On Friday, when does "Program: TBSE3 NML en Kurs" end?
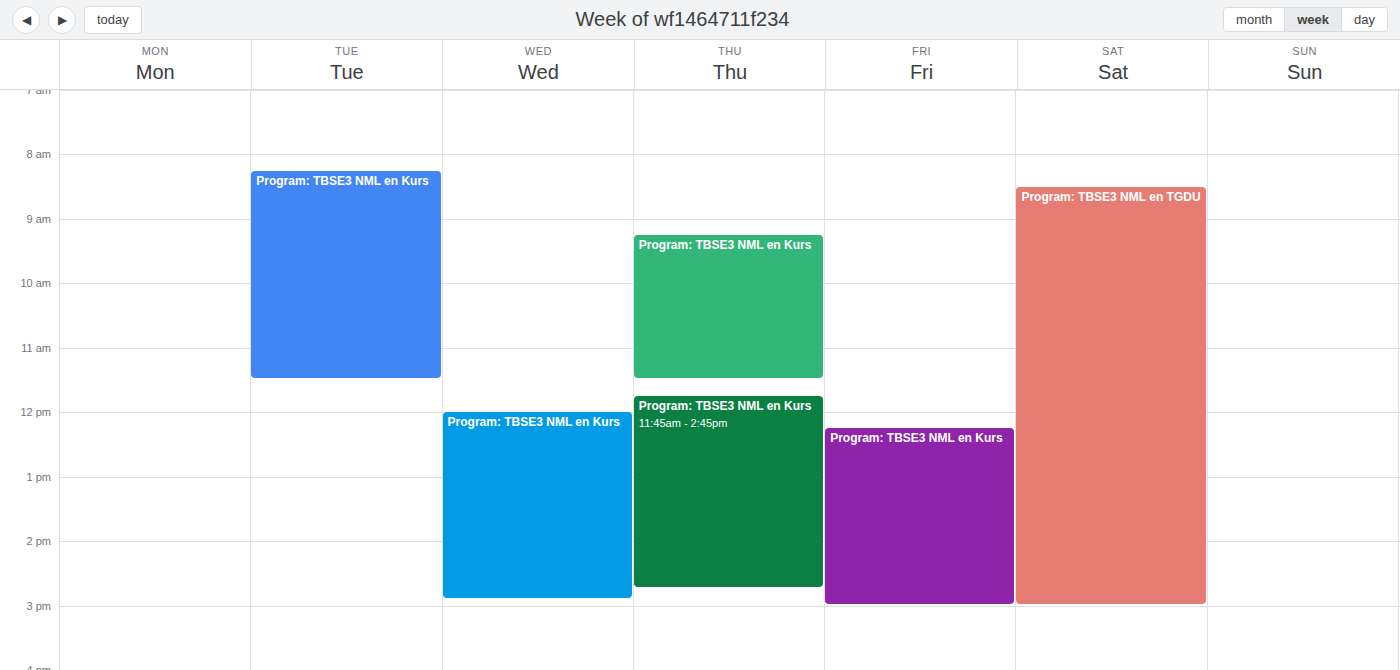
3:00 PM